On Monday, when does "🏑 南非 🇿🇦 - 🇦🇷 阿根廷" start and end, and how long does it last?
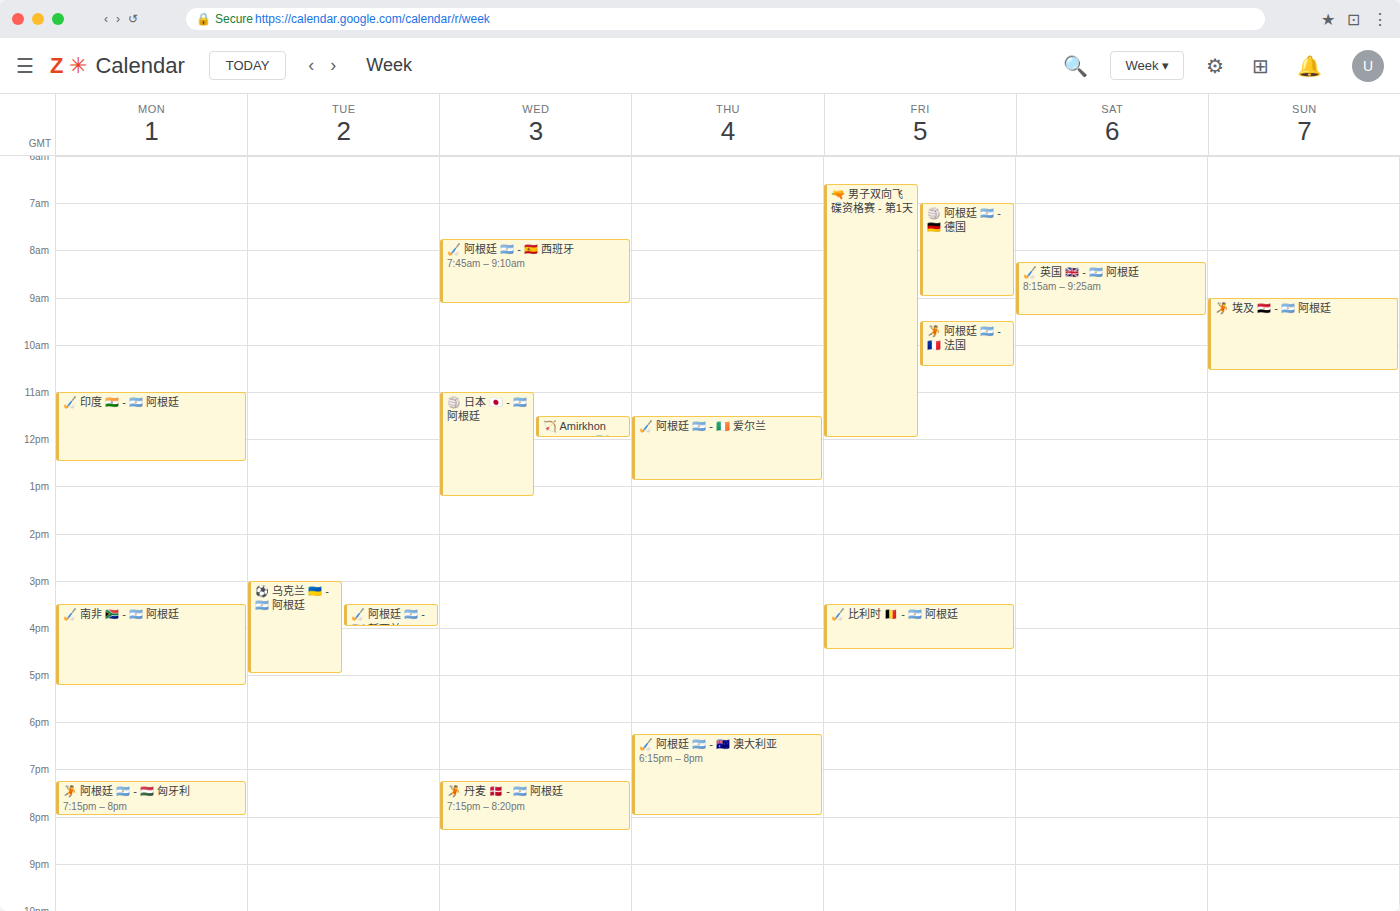
3:30 PM to 5:15 PM, 1 hour 45 minutes